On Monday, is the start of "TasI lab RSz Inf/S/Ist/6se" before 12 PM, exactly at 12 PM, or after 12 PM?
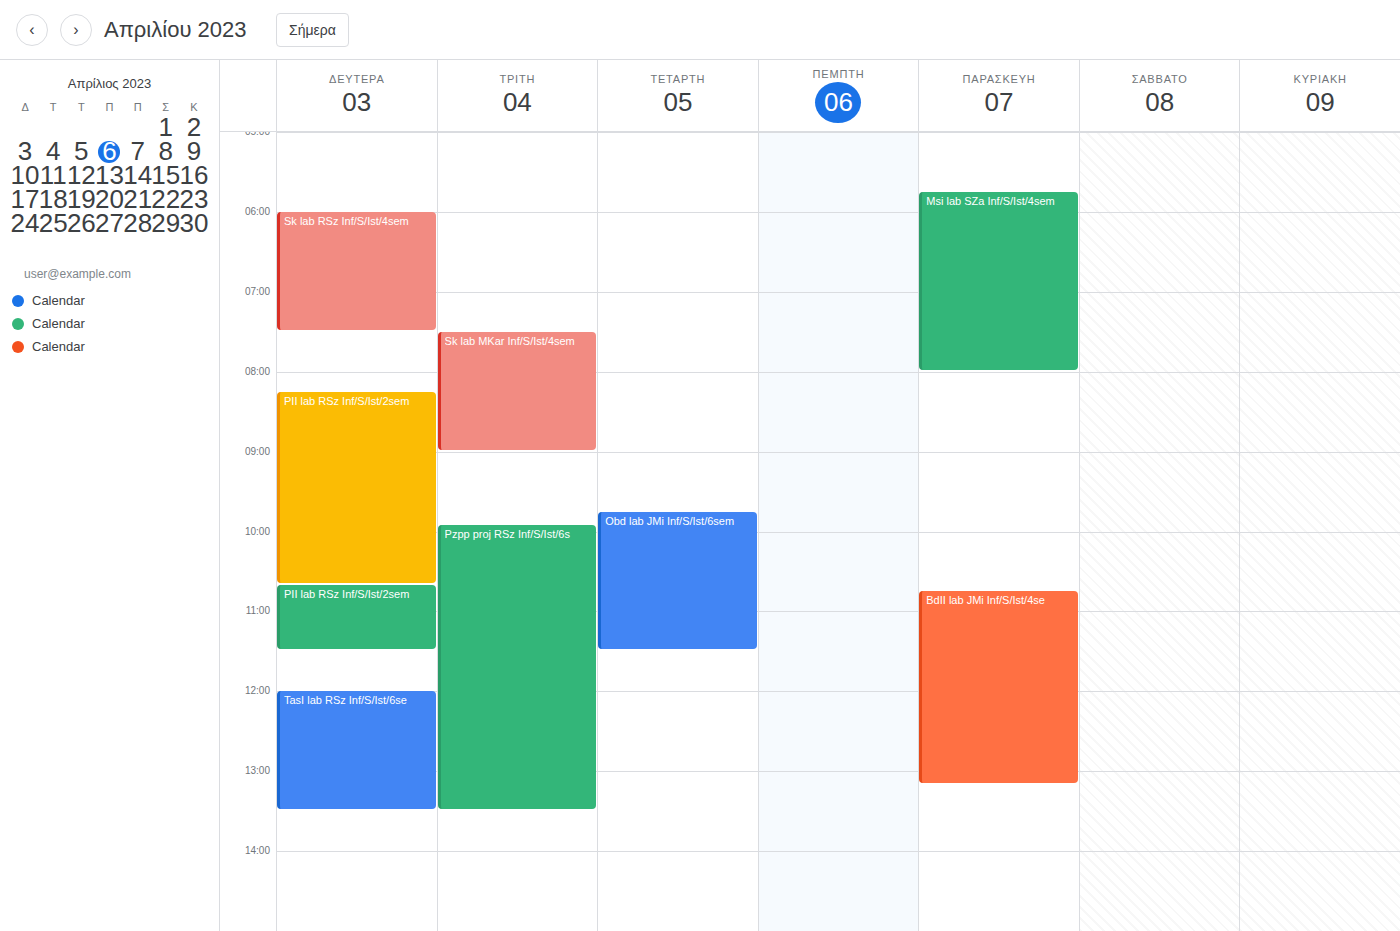
12:00 PM -- exactly at 12 PM, on the 12 PM line.